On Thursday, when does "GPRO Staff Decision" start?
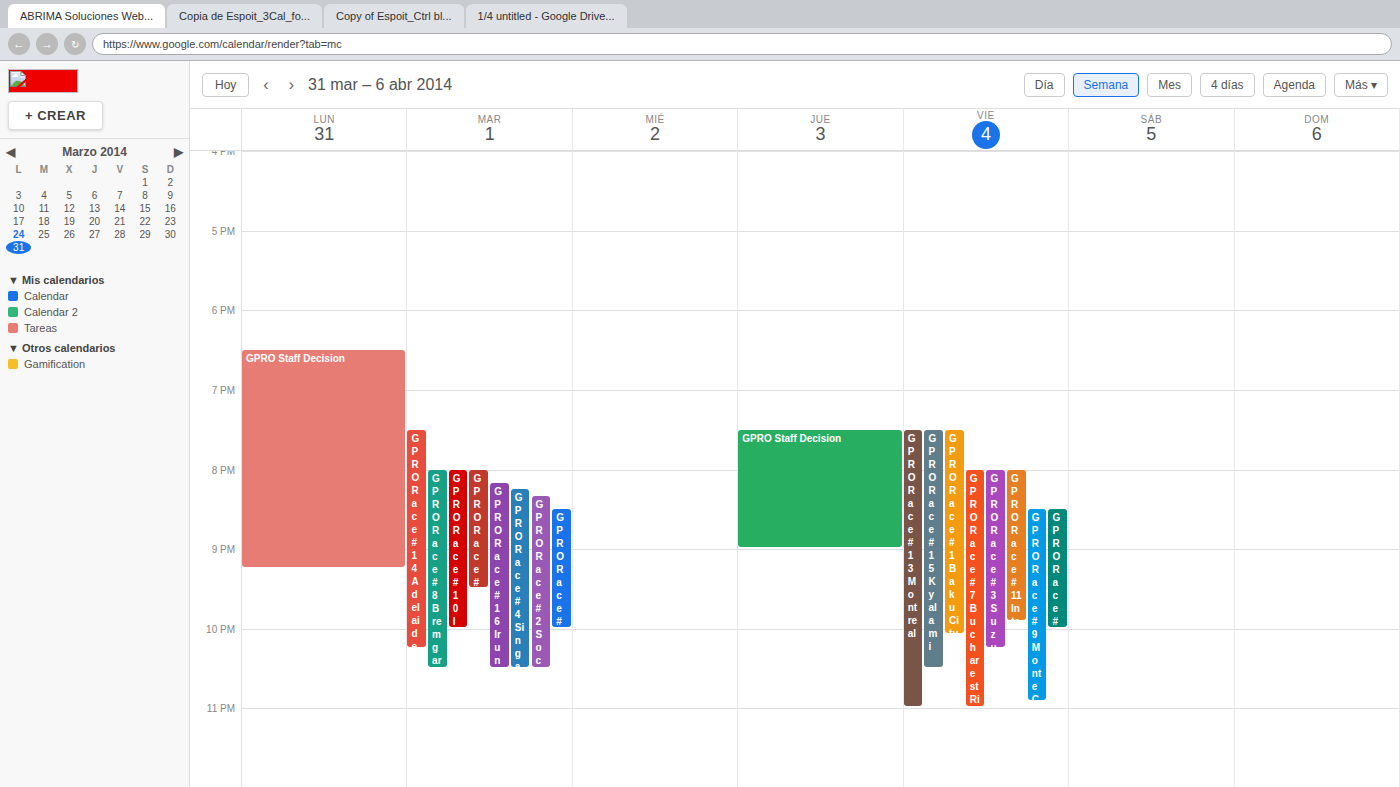
7:30 PM